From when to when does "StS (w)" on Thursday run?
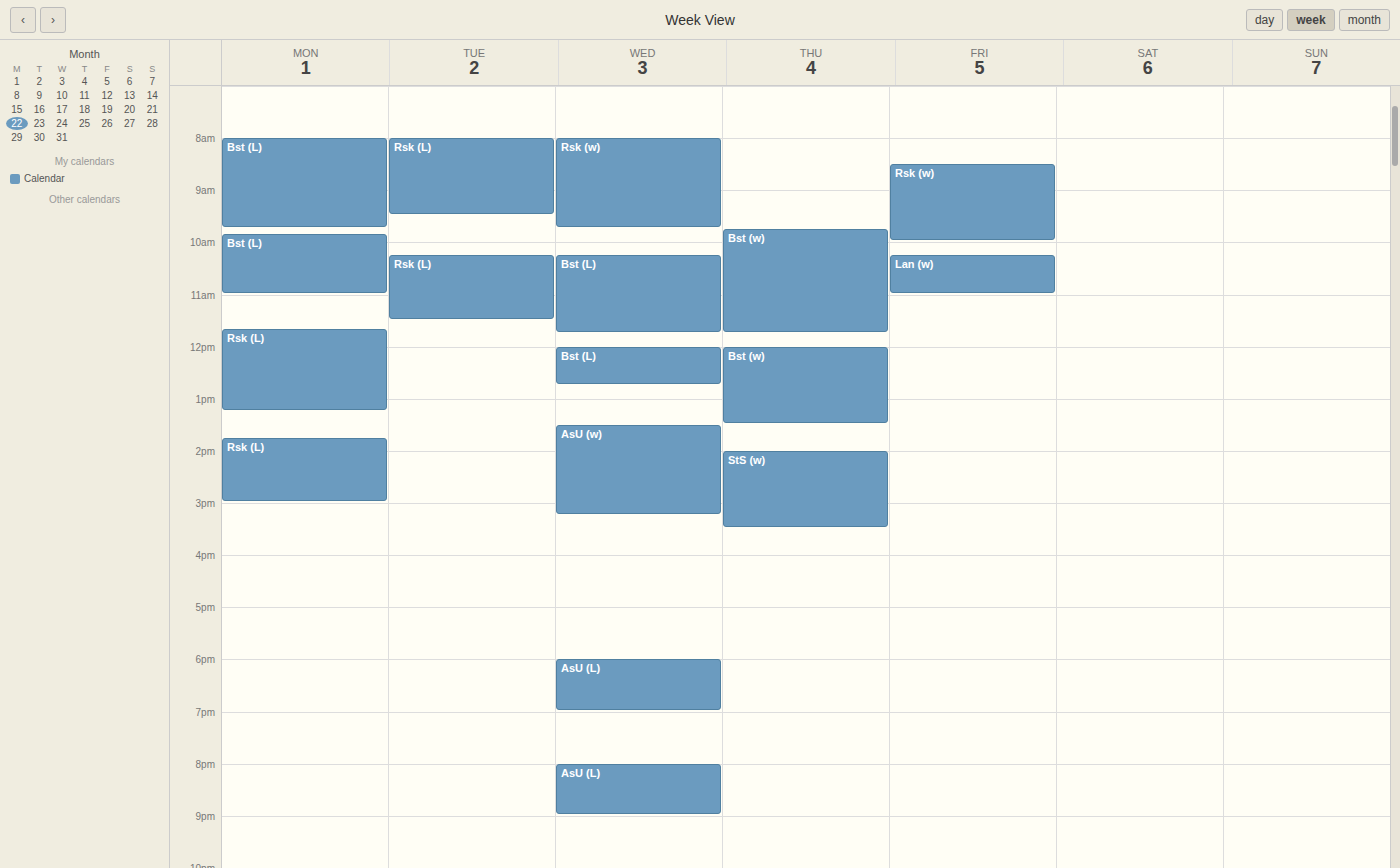
2:00 PM to 3:30 PM